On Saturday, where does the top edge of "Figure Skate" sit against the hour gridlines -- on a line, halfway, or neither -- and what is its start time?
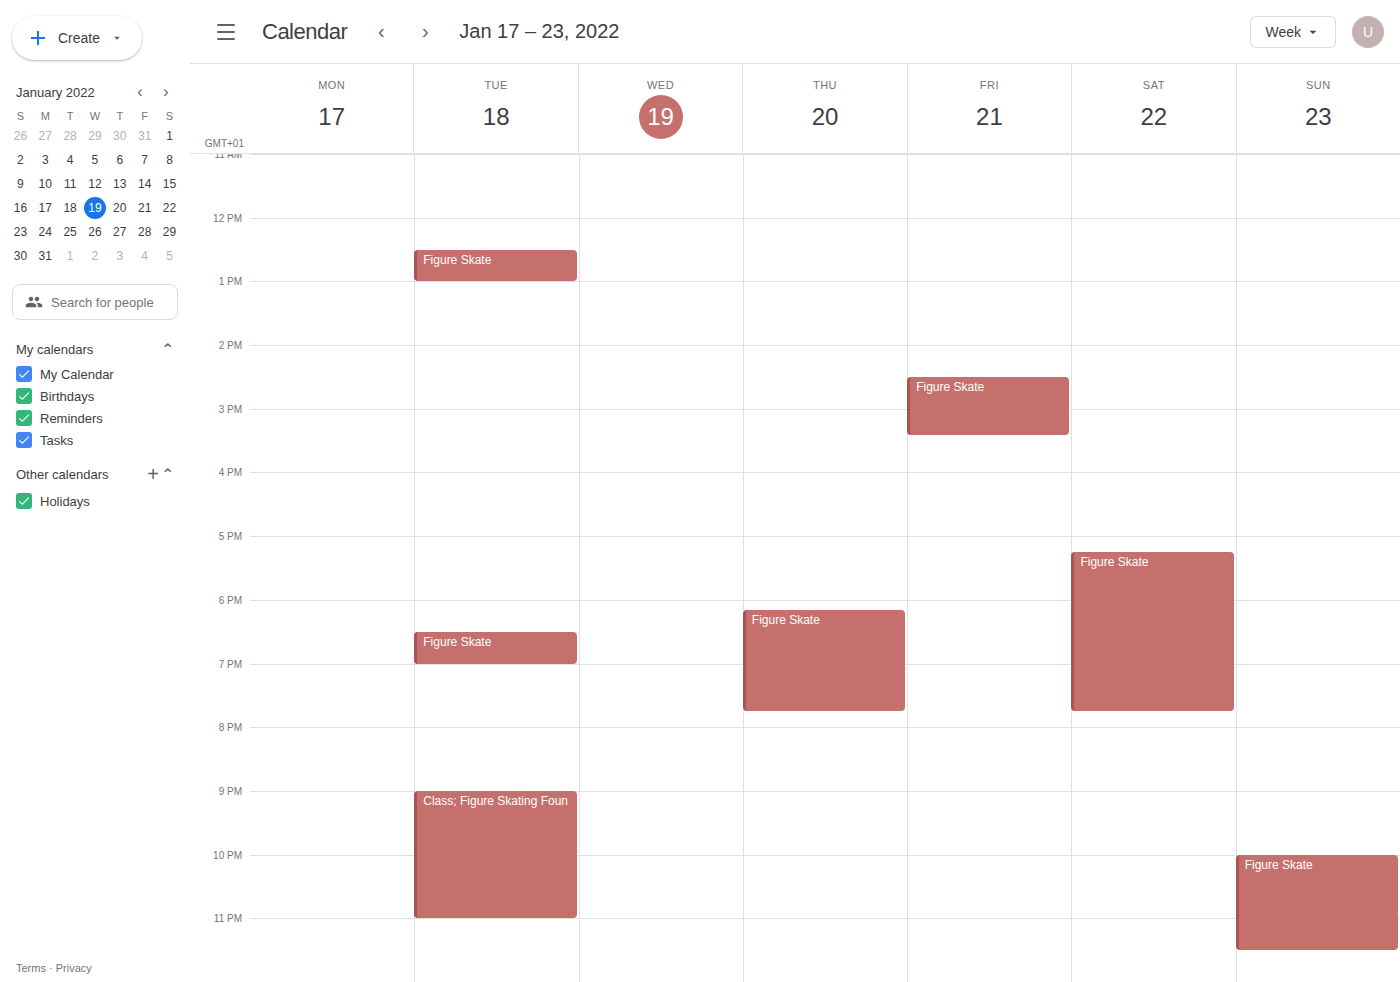
5:15 PM -- neither: a quarter of the way from the 5 PM line to the 6 PM line.